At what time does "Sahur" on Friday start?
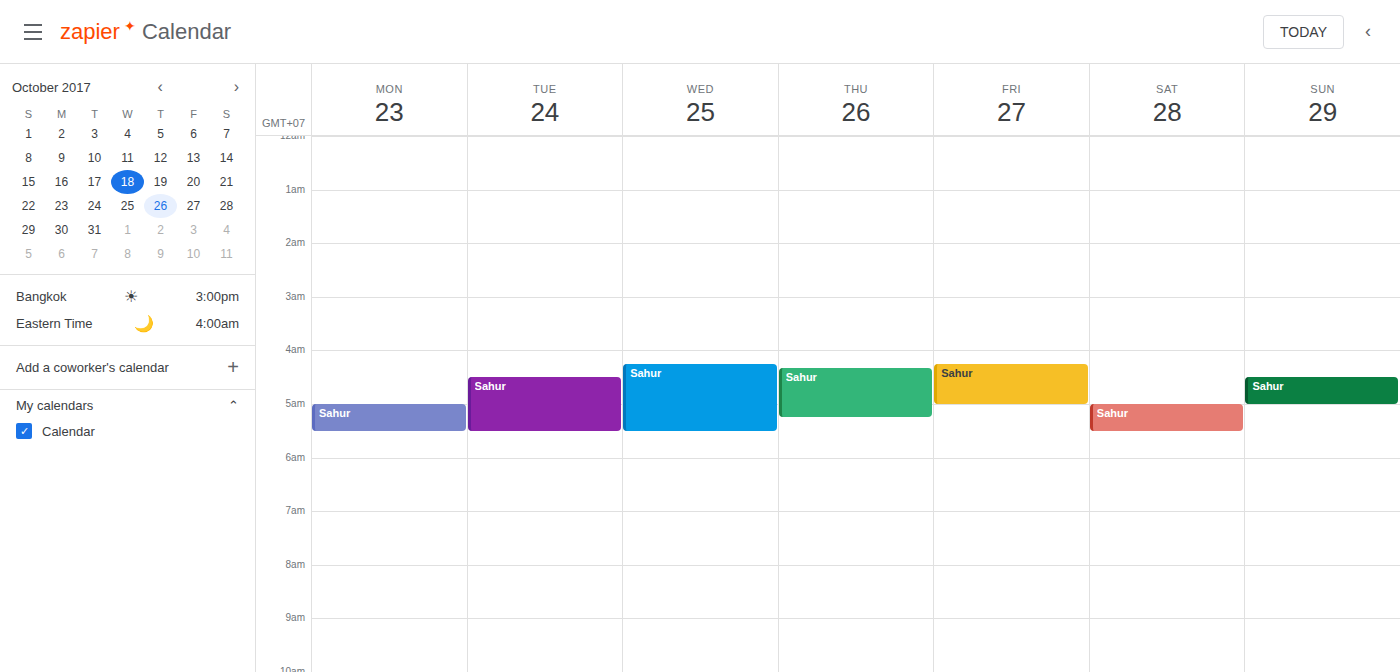
4:15 AM